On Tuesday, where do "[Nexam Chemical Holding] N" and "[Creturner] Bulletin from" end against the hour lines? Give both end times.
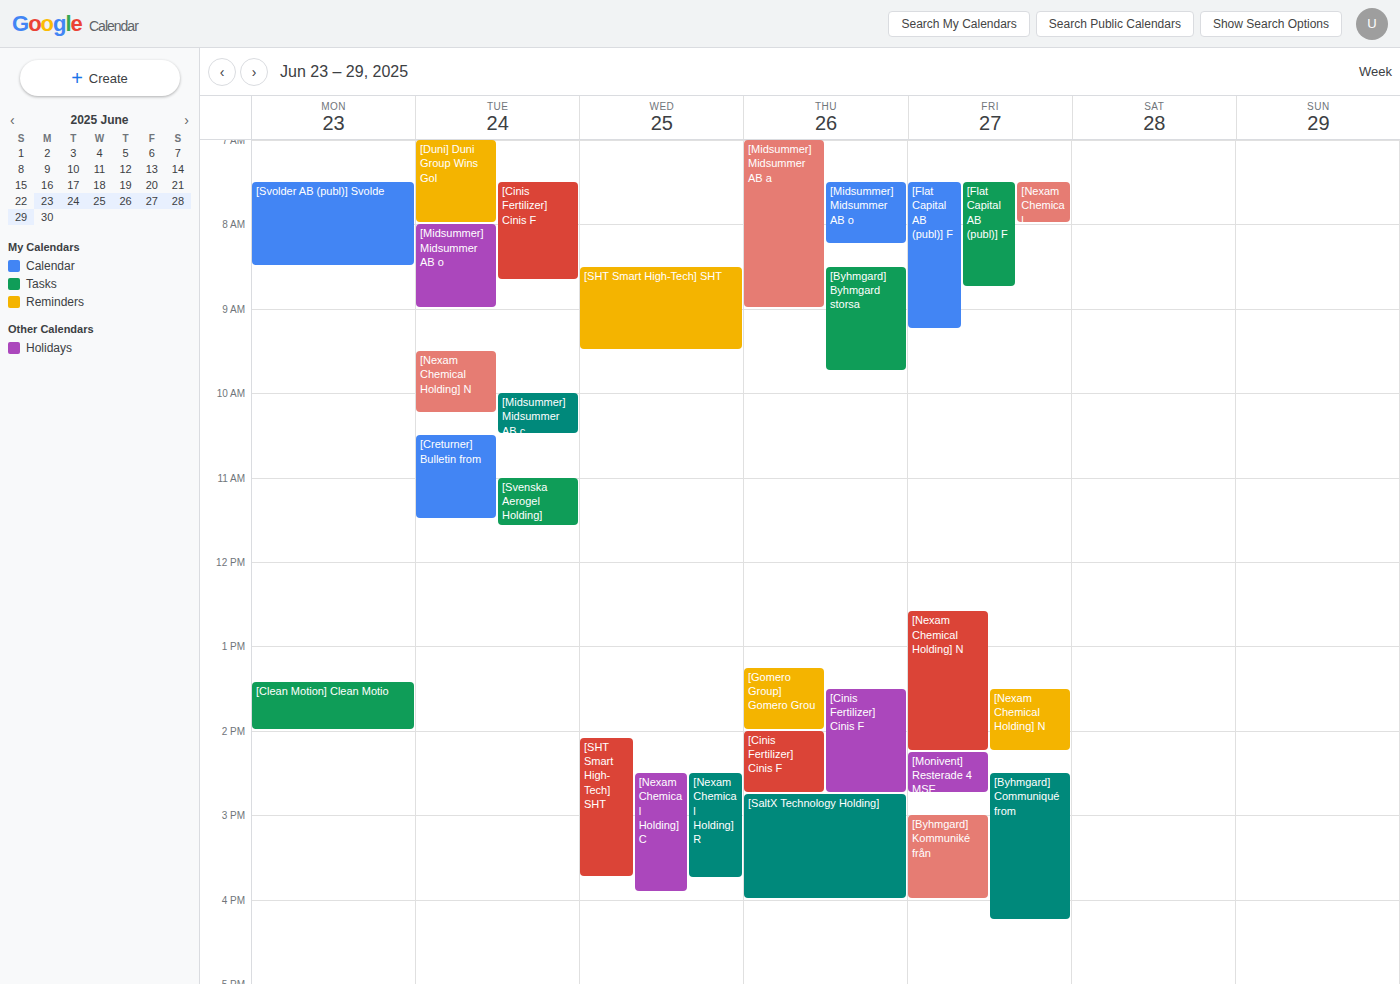
"[Nexam Chemical Holding] N": 10:15 AM, neither: a quarter of the way from the 10 AM line to the 11 AM line. "[Creturner] Bulletin from": 11:30 AM, halfway between the 11 AM and 12 PM lines.